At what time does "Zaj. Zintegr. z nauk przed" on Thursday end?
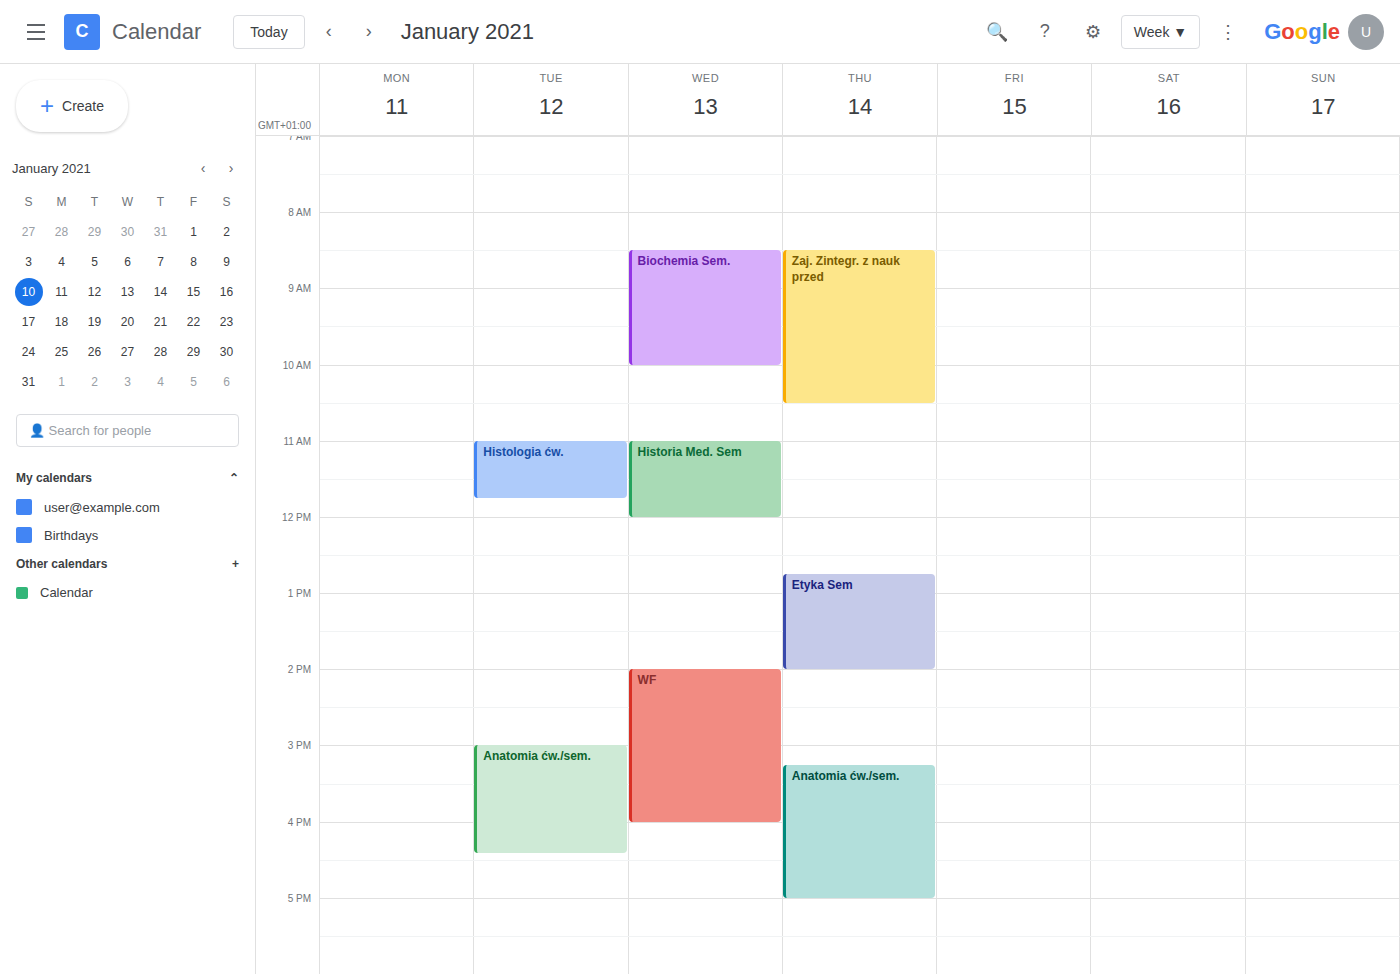
10:30